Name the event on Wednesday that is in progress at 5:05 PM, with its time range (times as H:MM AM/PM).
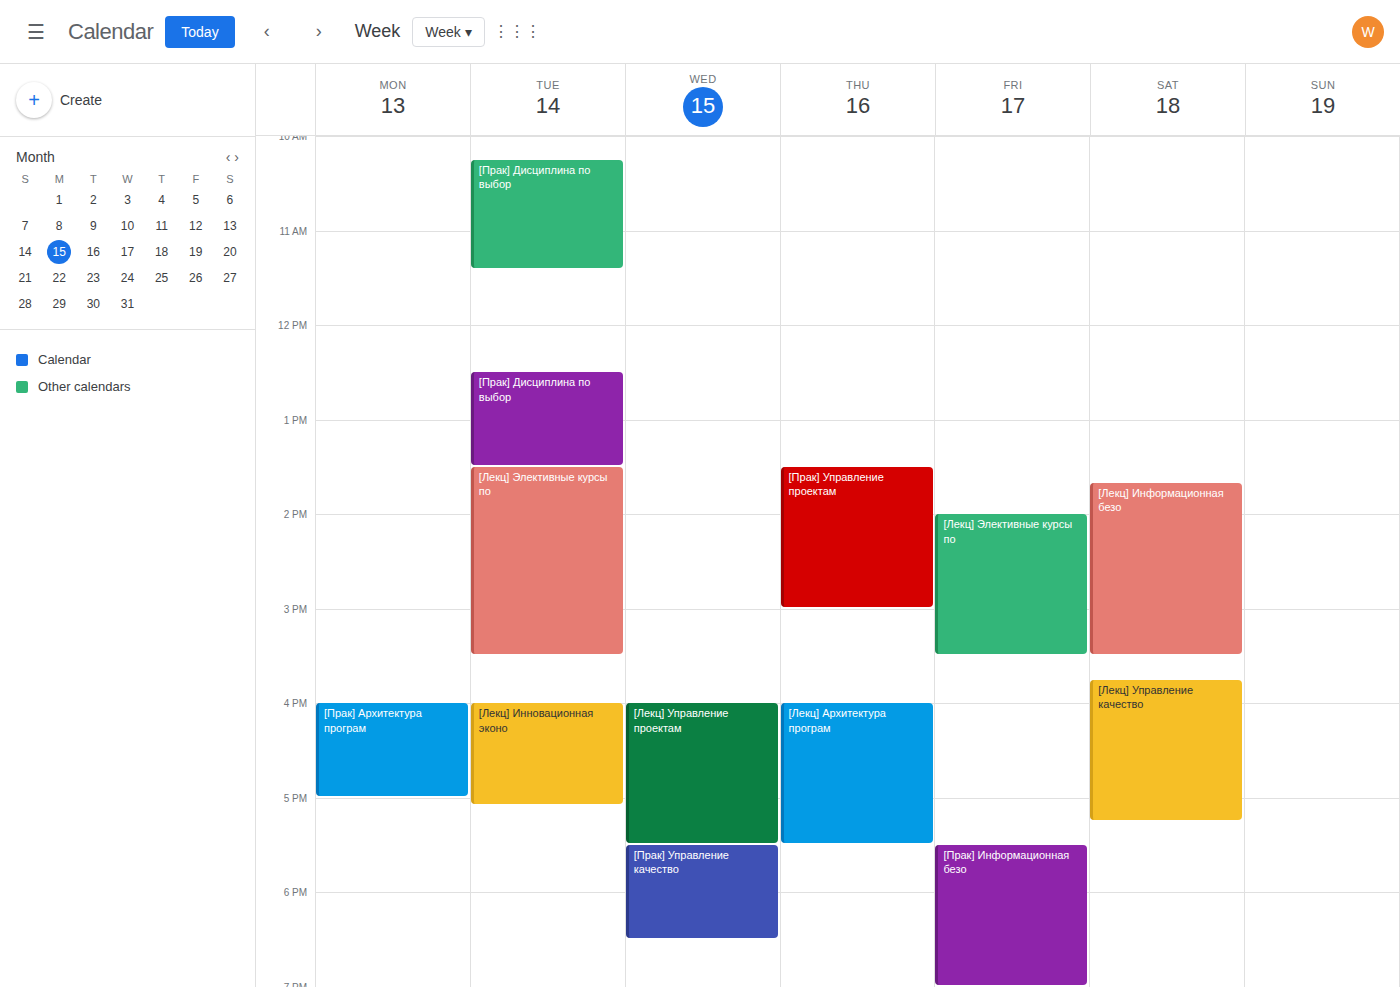
"[Лекц] Управление проектам", 4:00 PM to 5:30 PM